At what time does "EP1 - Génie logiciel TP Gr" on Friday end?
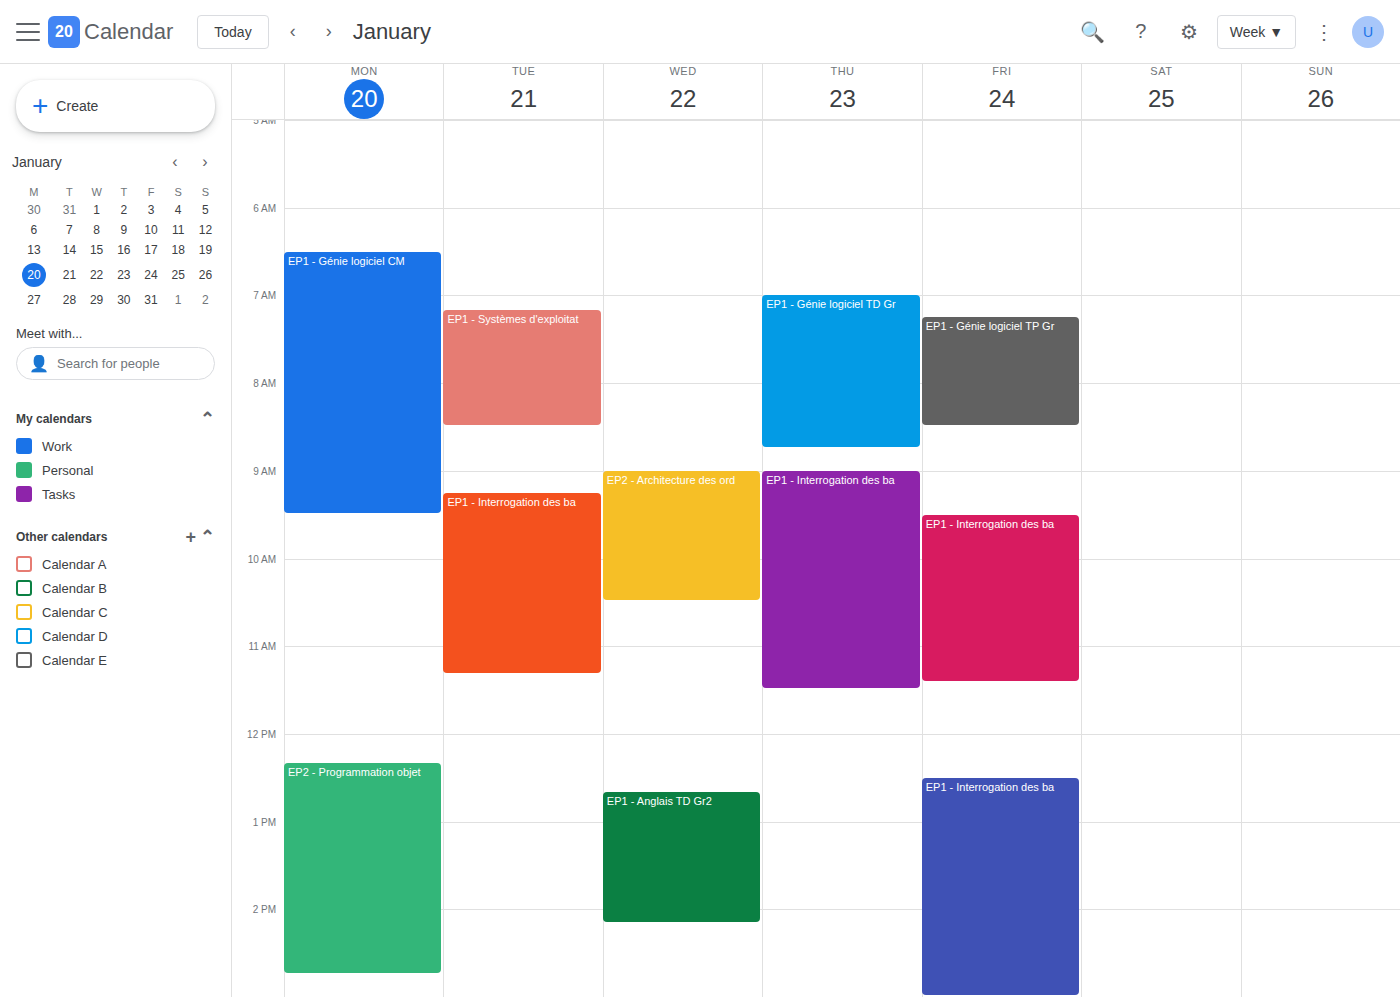
8:30 AM